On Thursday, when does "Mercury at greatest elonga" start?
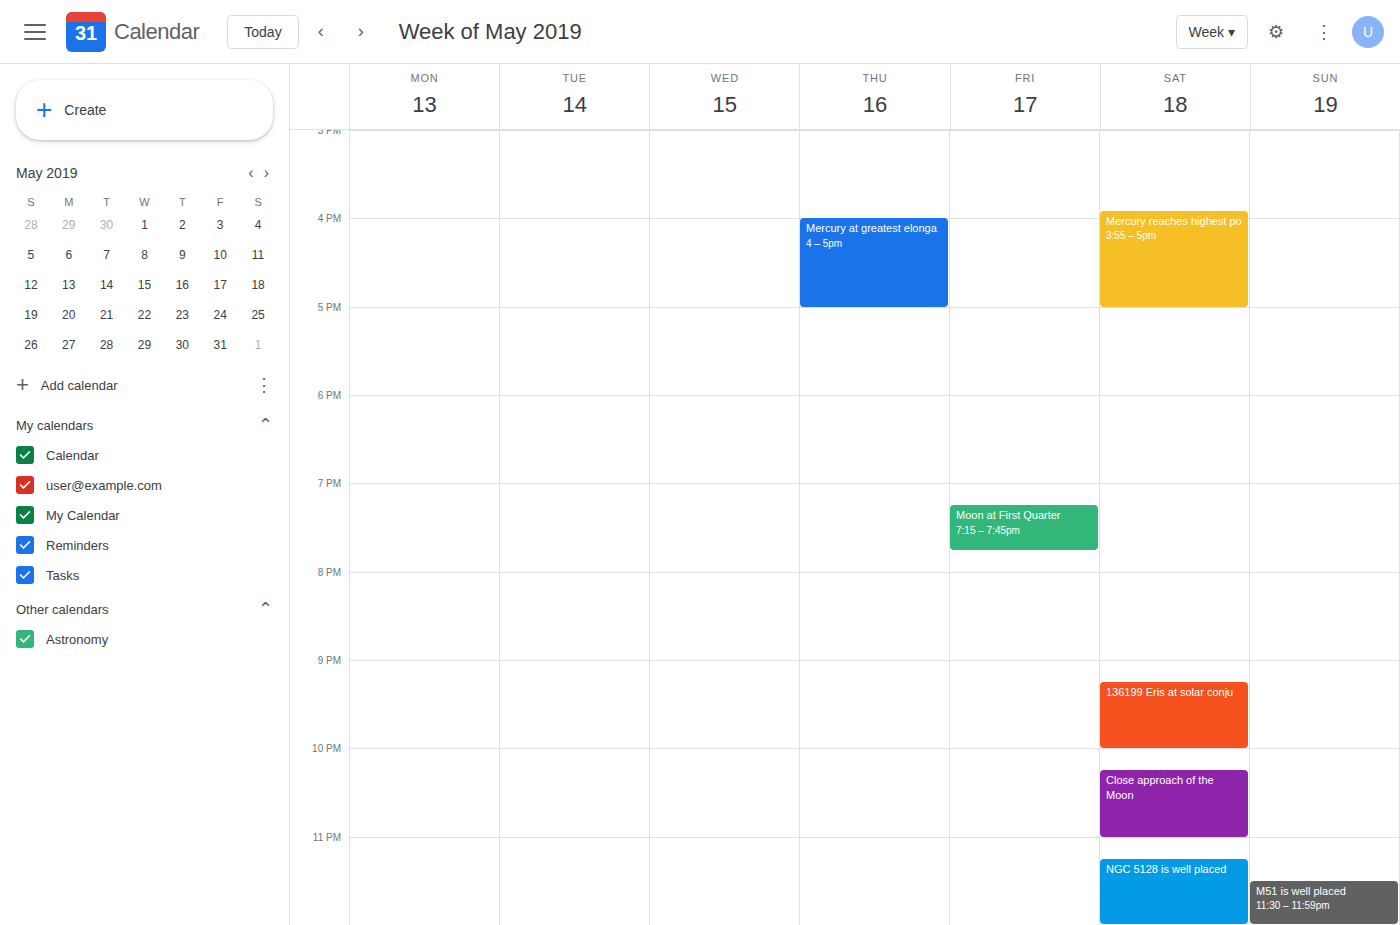
4:00 PM